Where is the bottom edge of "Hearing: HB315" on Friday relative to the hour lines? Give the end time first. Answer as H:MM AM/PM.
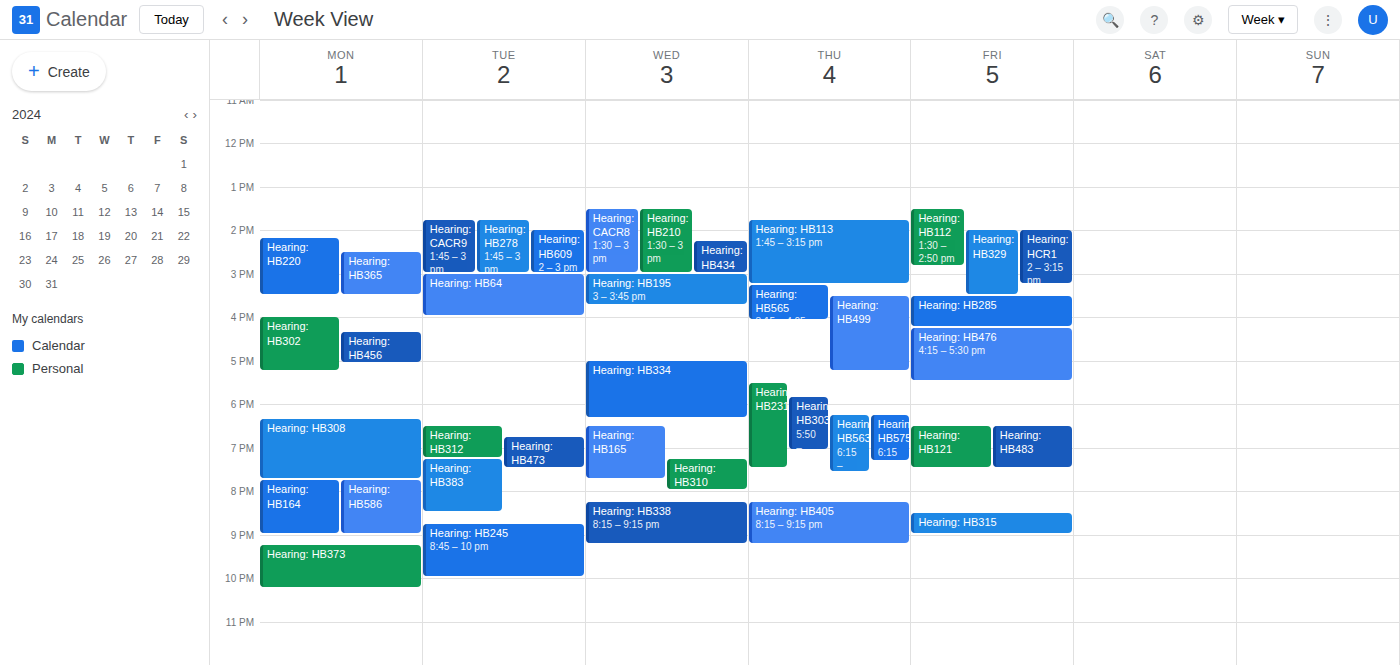
9:00 PM -- exactly on the 9 PM line.